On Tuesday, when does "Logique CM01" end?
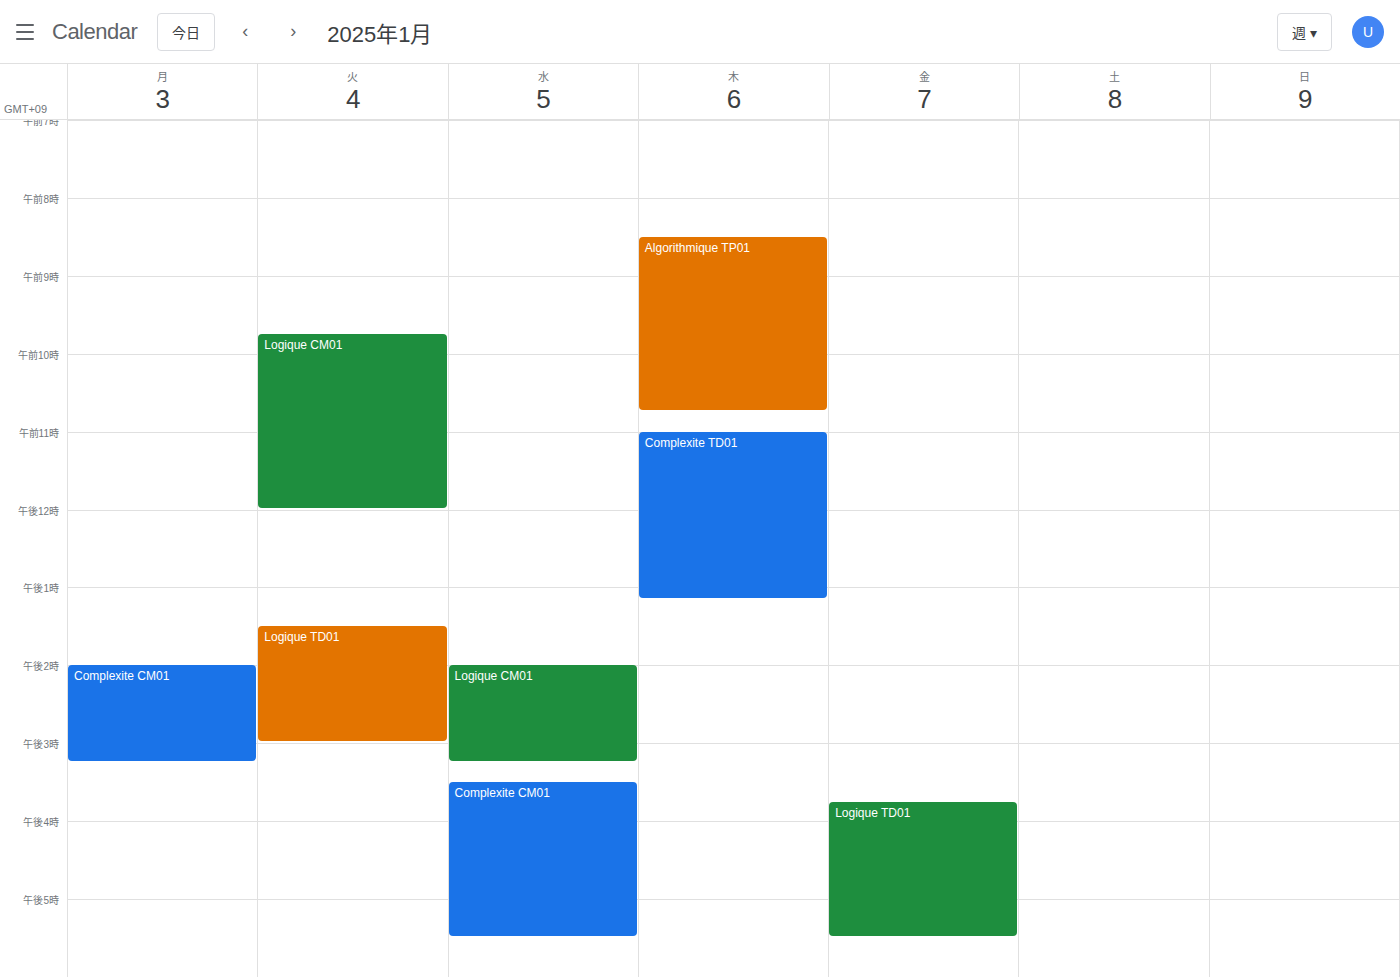
12:00 PM